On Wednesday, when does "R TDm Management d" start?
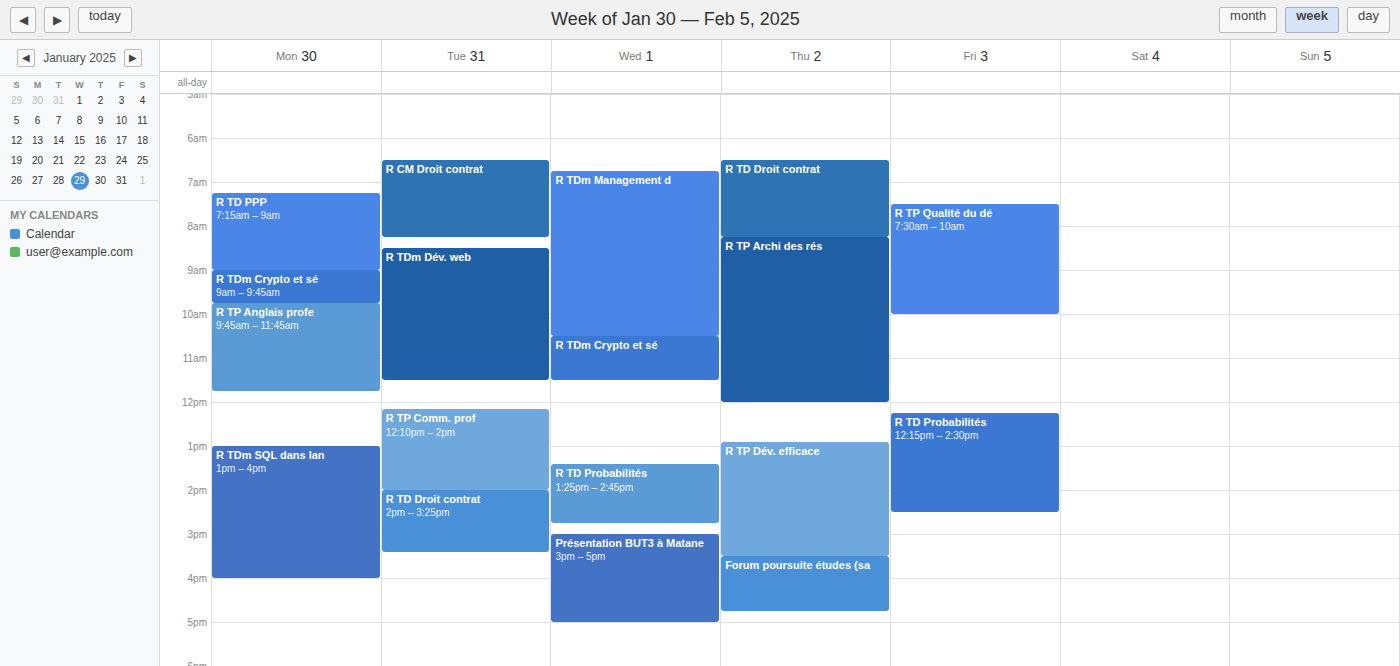
06:45